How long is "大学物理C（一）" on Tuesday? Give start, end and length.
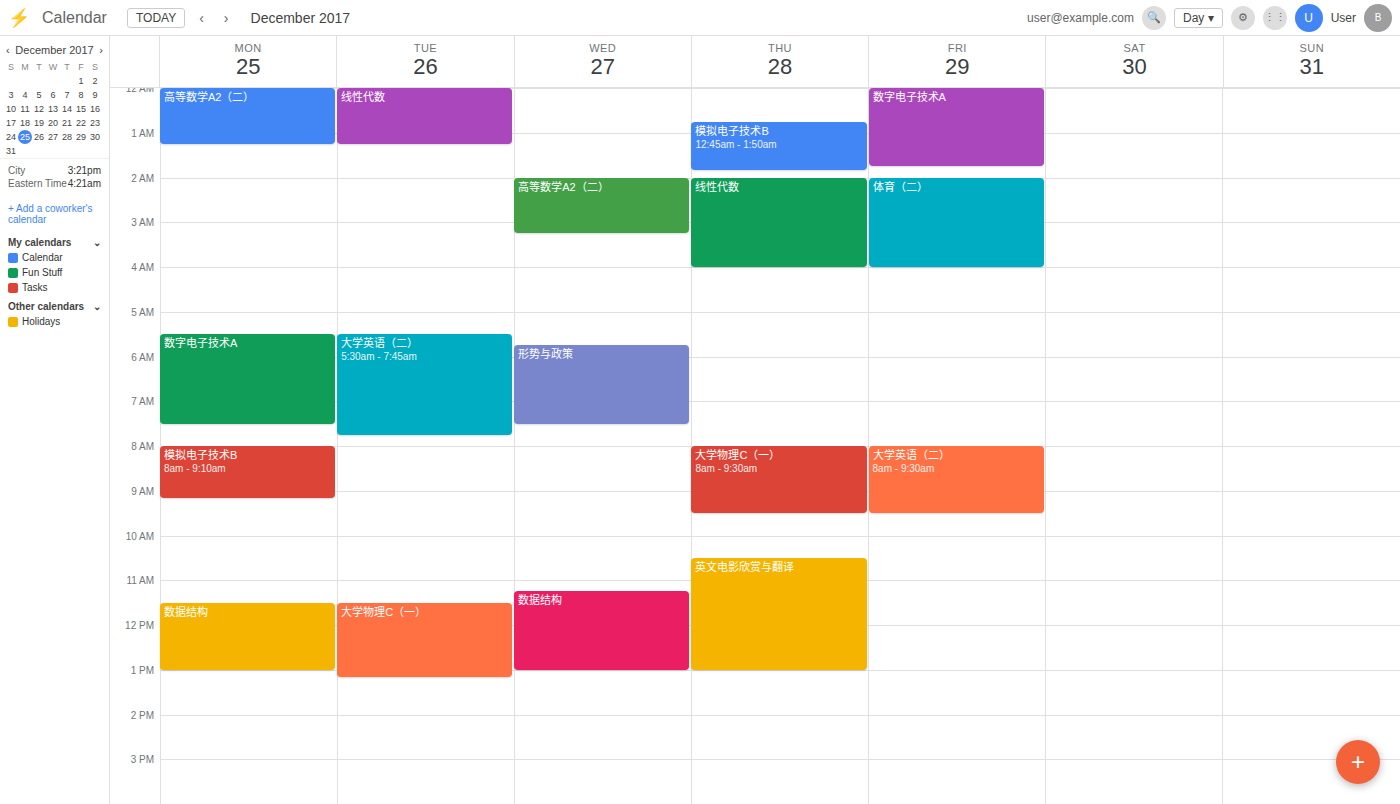
11:30 AM to 1:10 PM, 1 hour 40 minutes